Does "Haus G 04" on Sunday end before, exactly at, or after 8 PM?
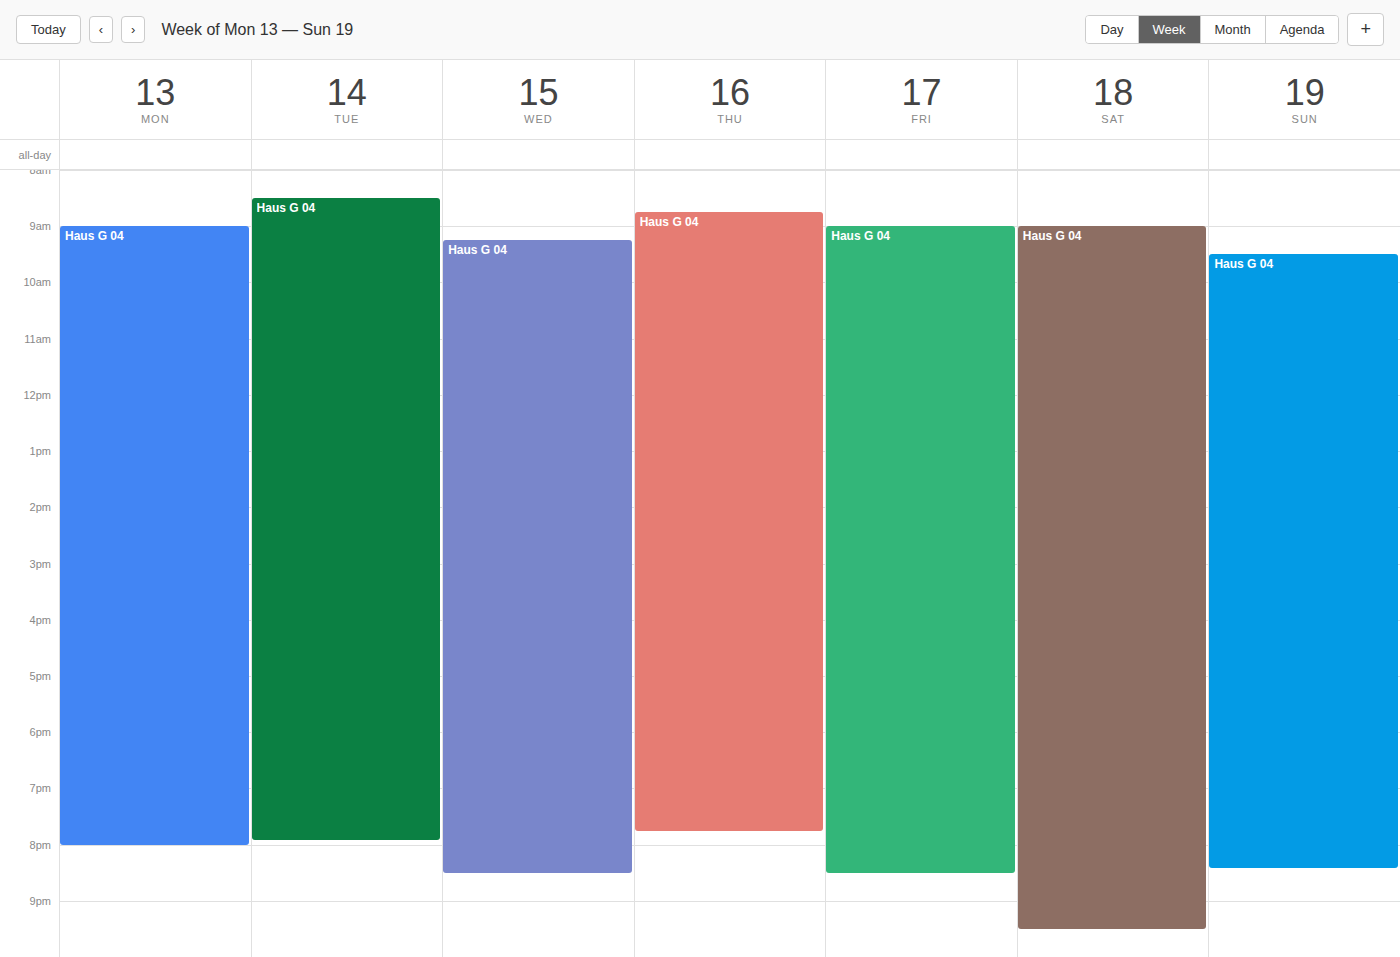
8:25 PM -- after 8 PM, 25 minutes below the 8 PM line.